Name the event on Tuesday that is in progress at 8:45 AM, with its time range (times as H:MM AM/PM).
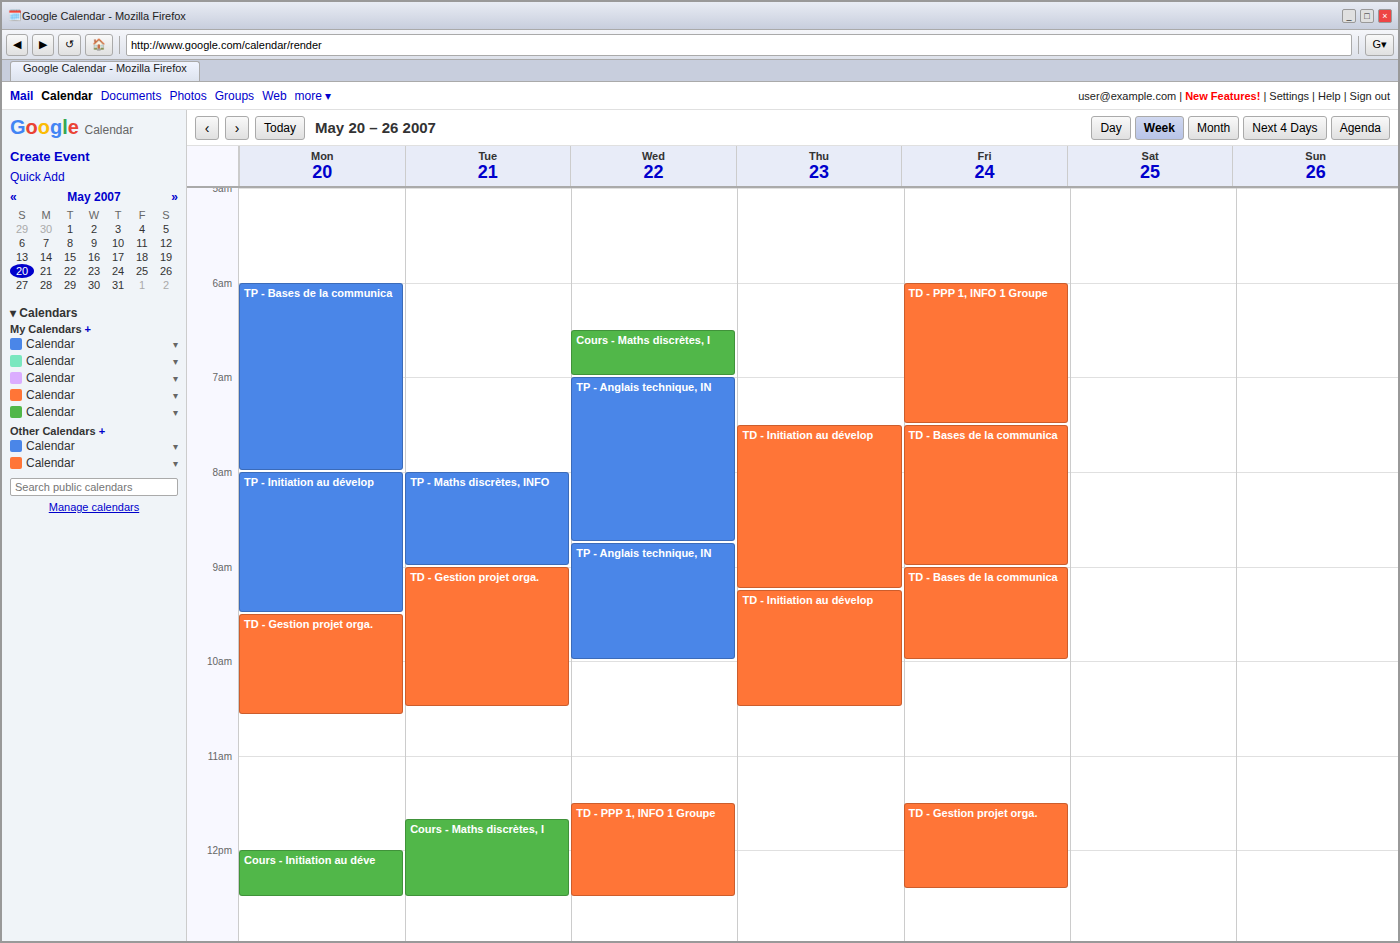
"TP - Maths discrètes, INFO", 8:00 AM to 9:00 AM